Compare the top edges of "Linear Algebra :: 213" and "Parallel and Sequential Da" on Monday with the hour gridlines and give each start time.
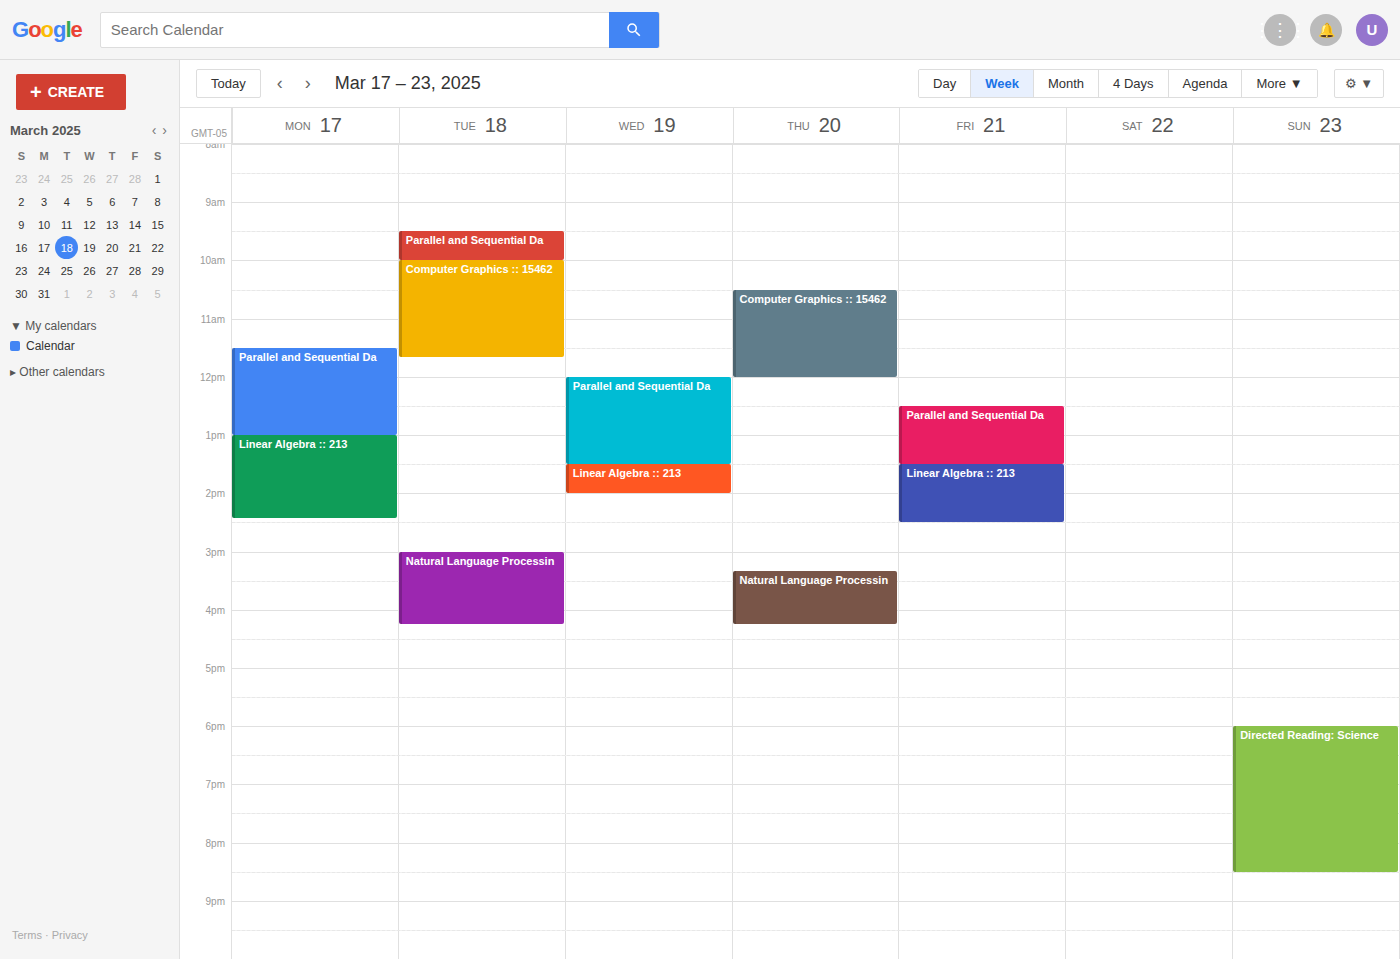
"Linear Algebra :: 213": 1:00 PM, exactly on the 1 PM line. "Parallel and Sequential Da": 11:30 AM, halfway between the 11 AM and 12 PM lines.